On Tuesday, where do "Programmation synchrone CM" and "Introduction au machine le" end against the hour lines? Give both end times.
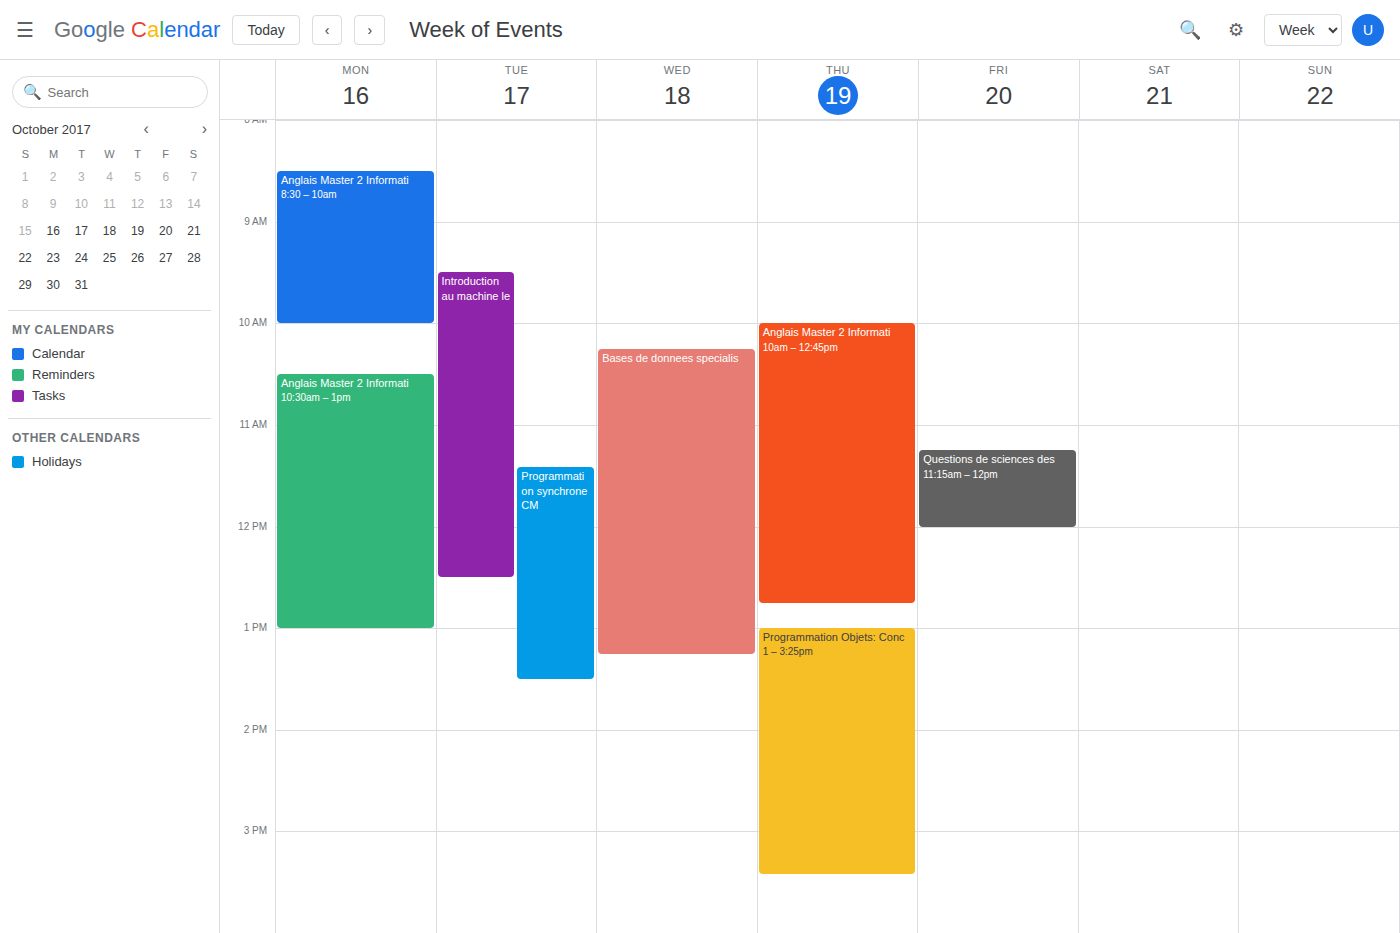
"Programmation synchrone CM": 13:30, halfway between the 13:00 and 14:00 lines. "Introduction au machine le": 12:30, halfway between the 12:00 and 13:00 lines.